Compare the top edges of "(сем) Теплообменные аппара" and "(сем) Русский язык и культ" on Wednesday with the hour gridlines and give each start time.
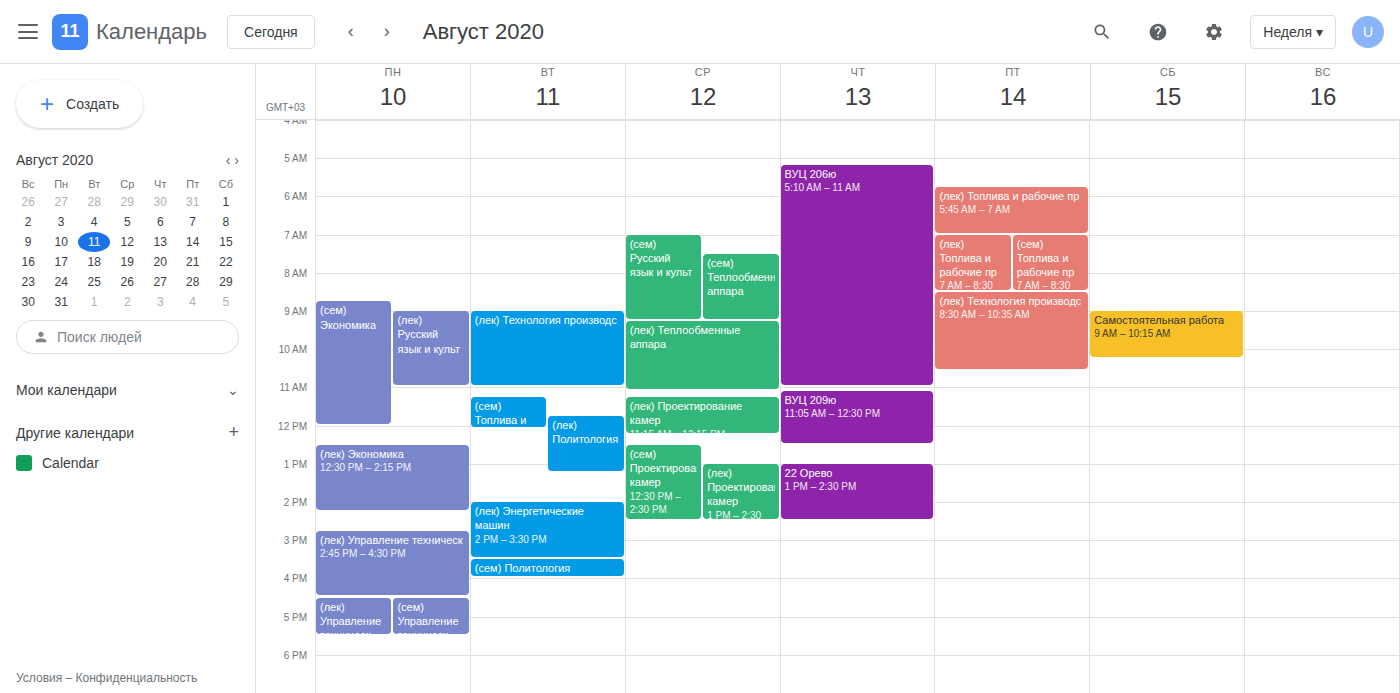
"(сем) Теплообменные аппара": 7:30 AM, halfway between the 7 AM and 8 AM lines. "(сем) Русский язык и культ": 7:00 AM, exactly on the 7 AM line.